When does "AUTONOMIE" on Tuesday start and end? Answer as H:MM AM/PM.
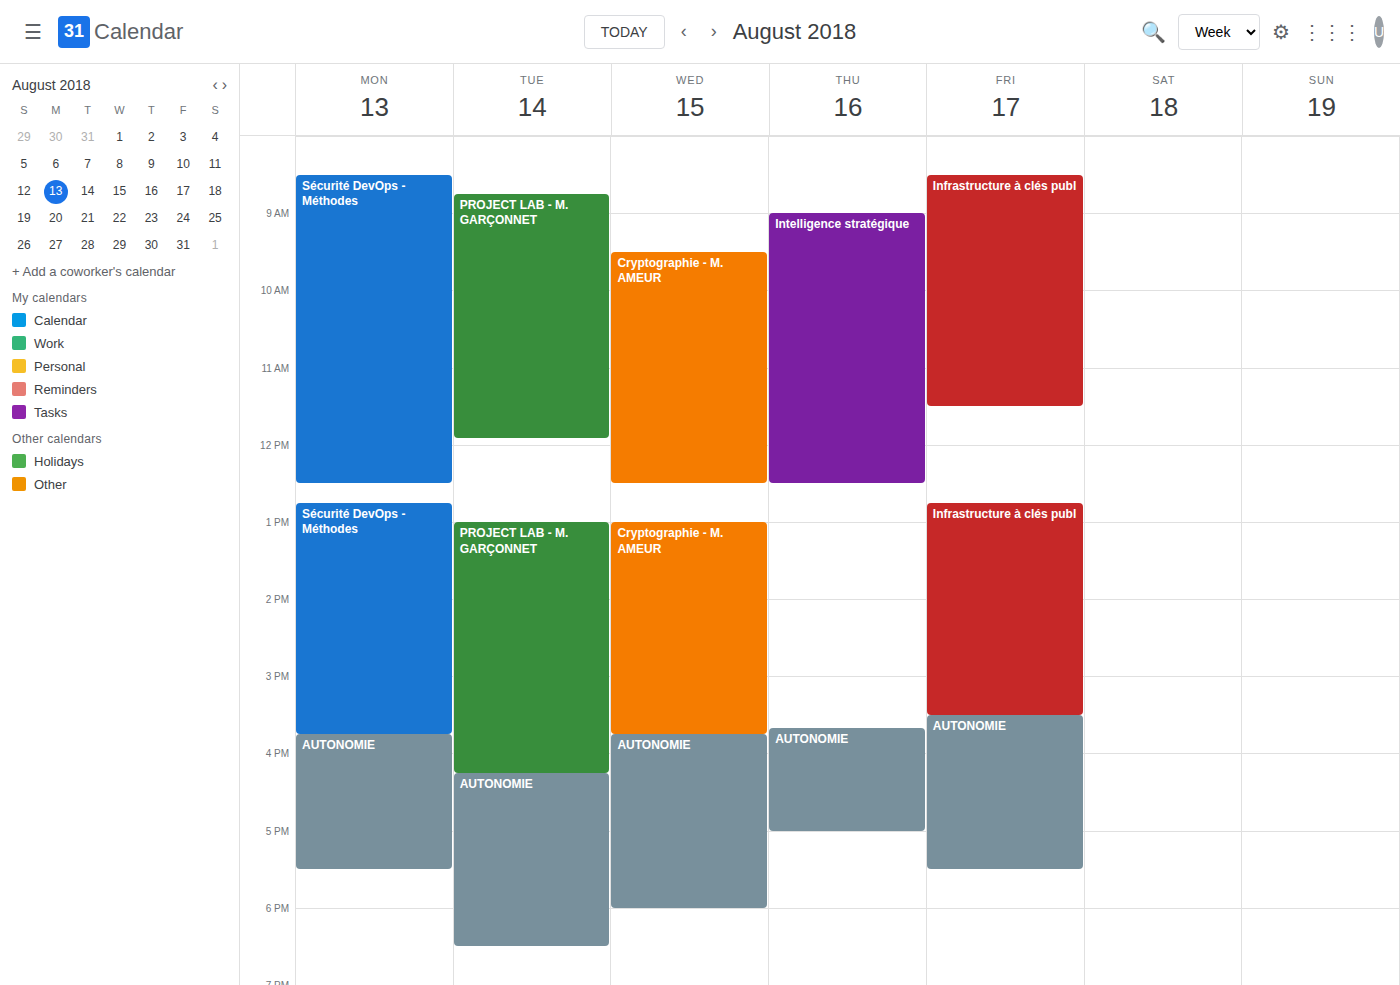
4:15 PM to 6:30 PM